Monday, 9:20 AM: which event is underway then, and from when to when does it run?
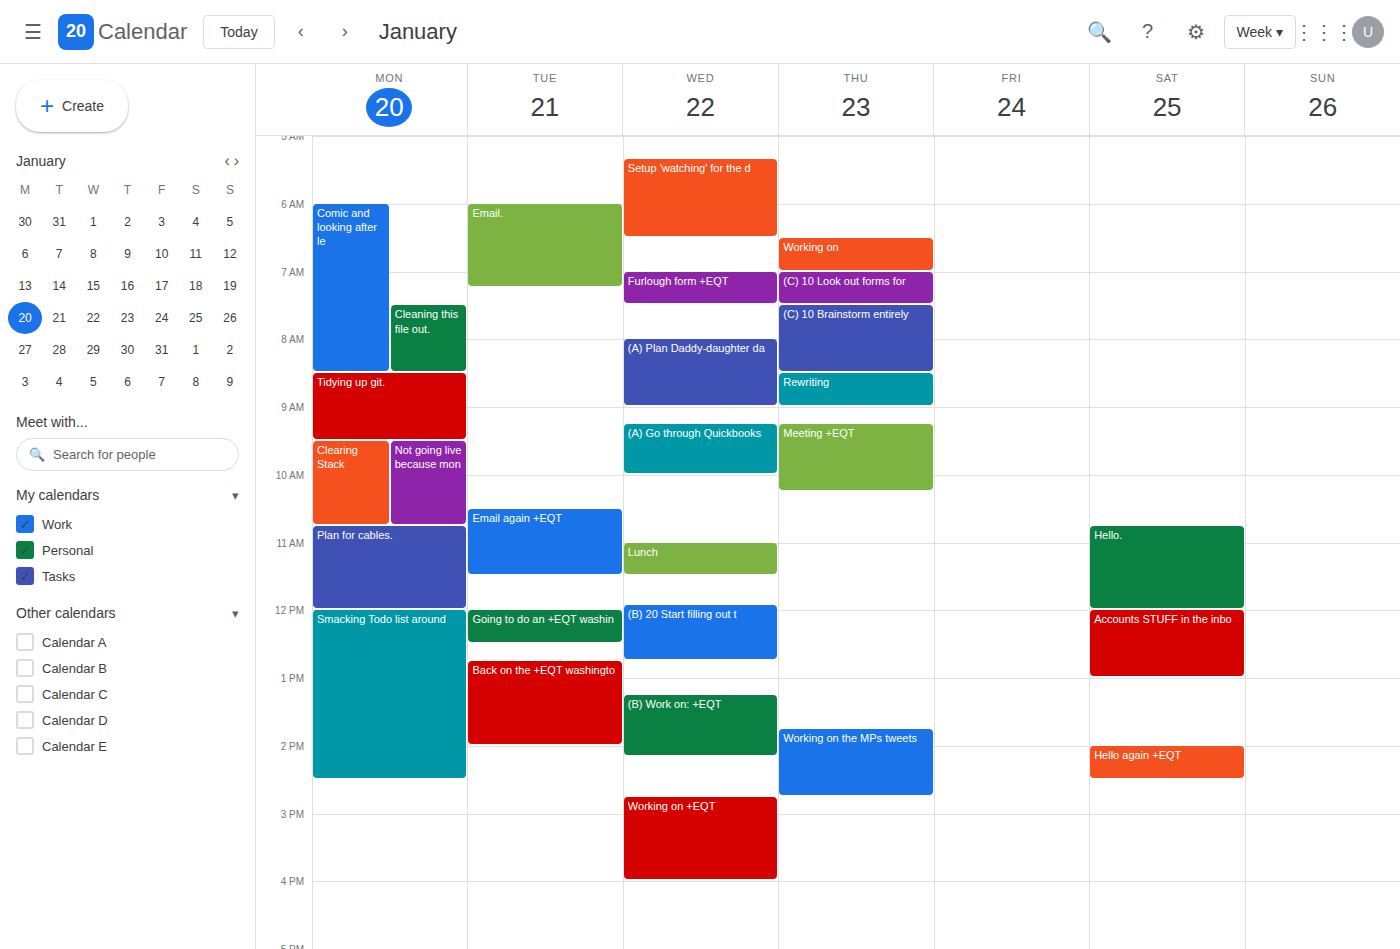
"Tidying up git.", 8:30 AM to 9:30 AM